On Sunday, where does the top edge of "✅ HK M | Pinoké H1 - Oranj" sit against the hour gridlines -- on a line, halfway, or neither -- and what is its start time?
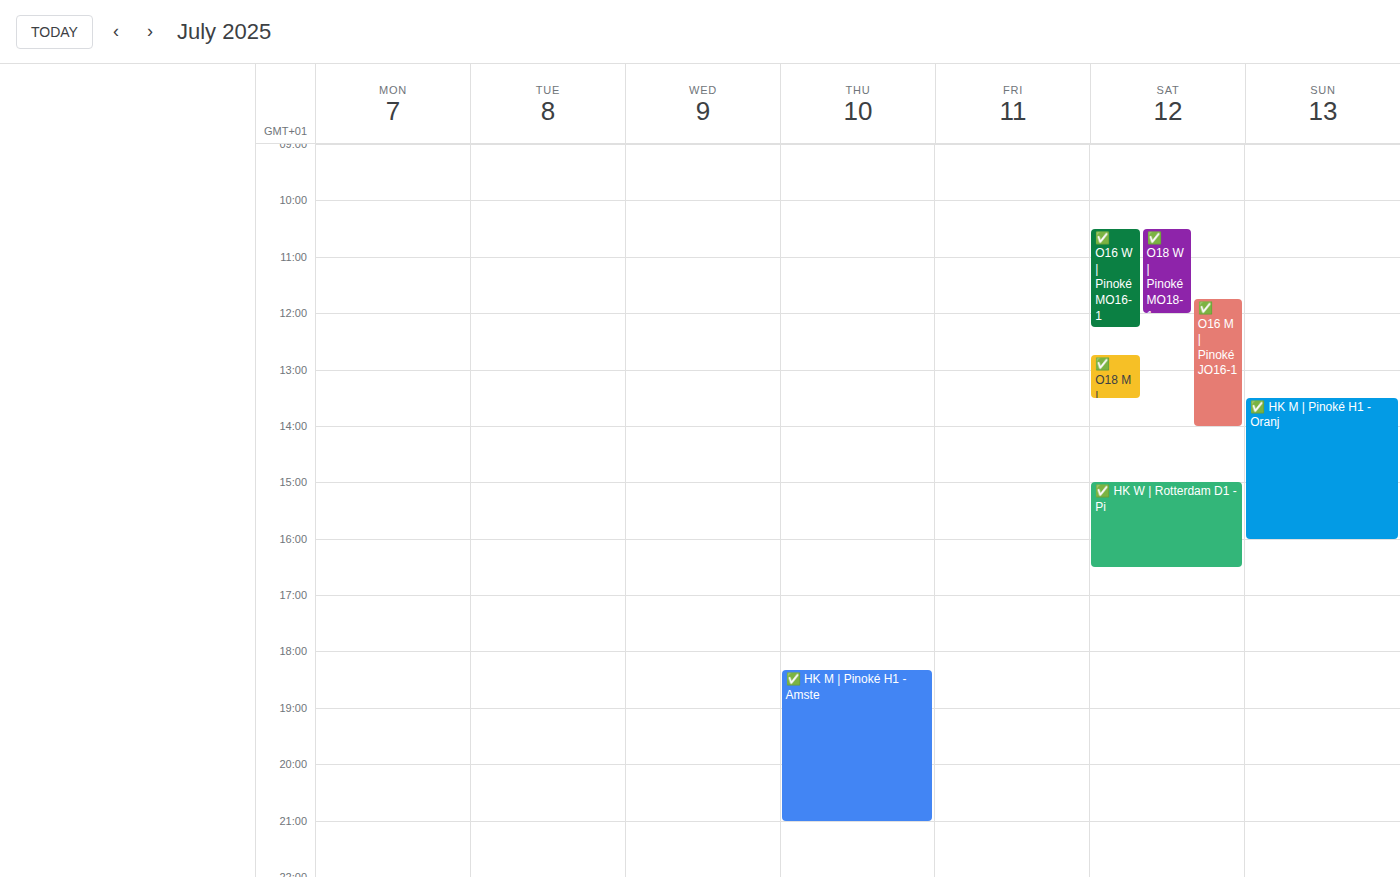
1:30 PM -- halfway between the 1 PM and 2 PM lines.